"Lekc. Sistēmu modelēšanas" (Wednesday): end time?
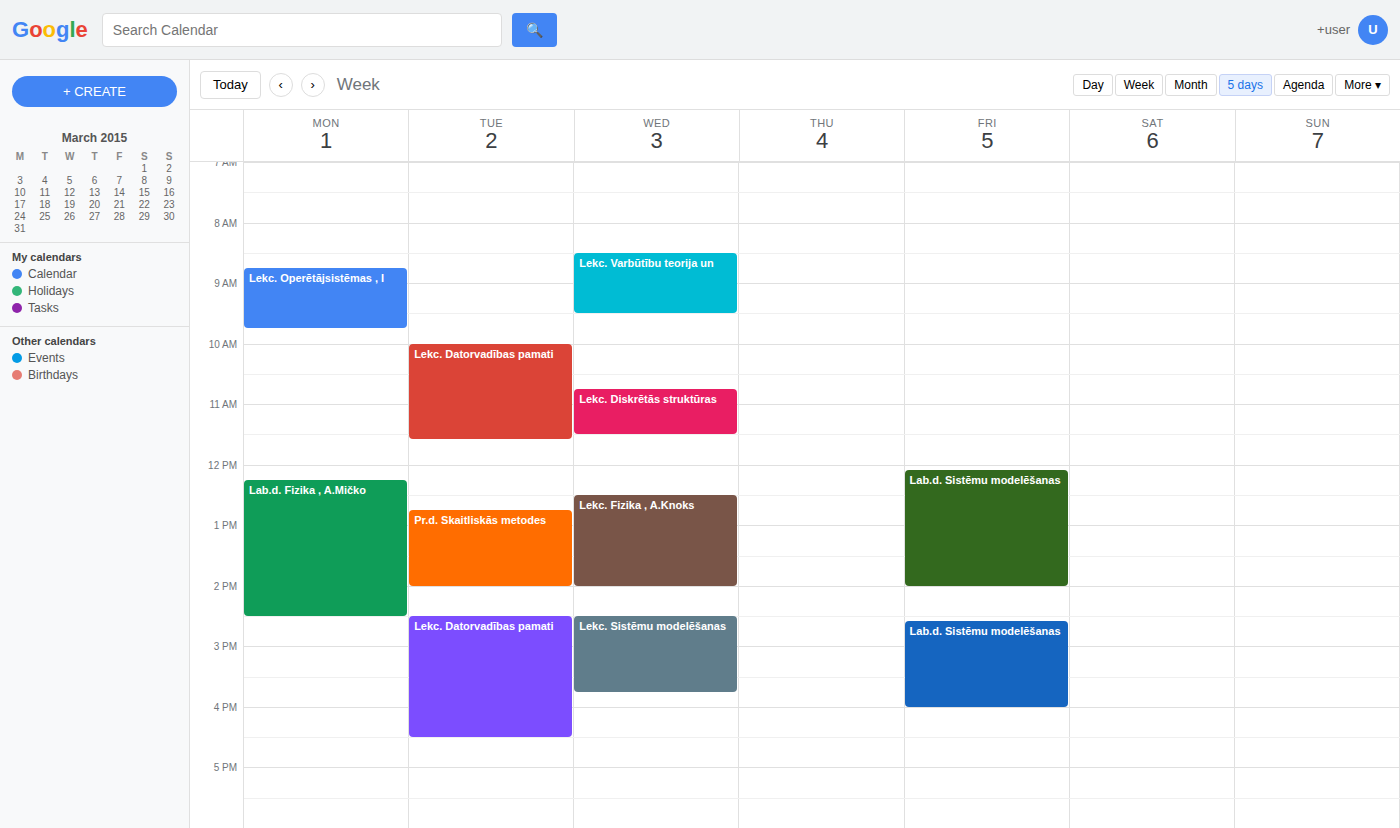
3:45 PM